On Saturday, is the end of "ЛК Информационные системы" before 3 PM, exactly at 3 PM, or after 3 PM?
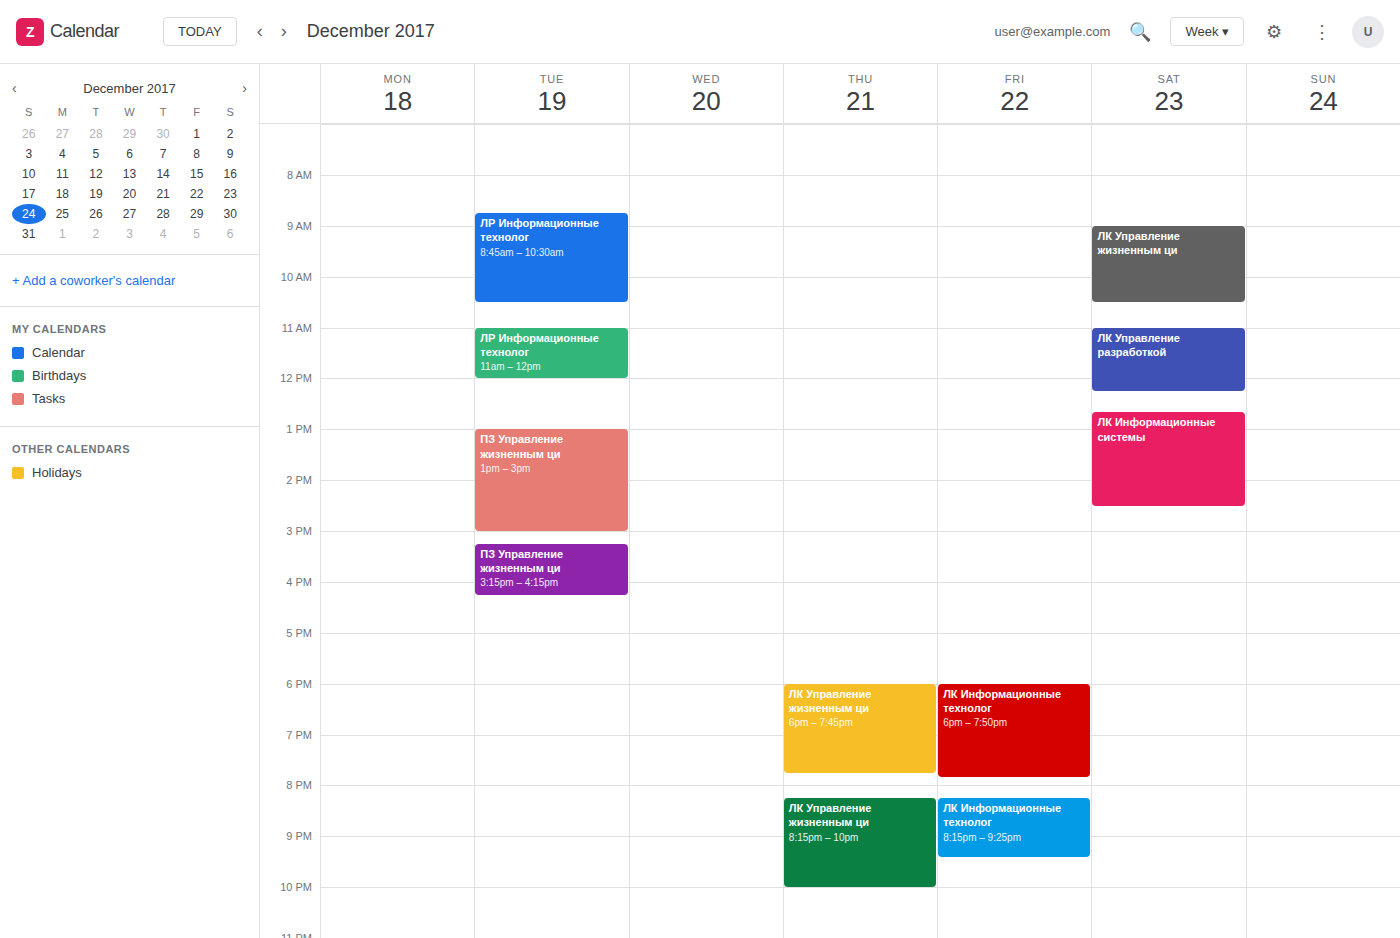
2:30 PM -- before 3 PM, 30 minutes above the 3 PM line.